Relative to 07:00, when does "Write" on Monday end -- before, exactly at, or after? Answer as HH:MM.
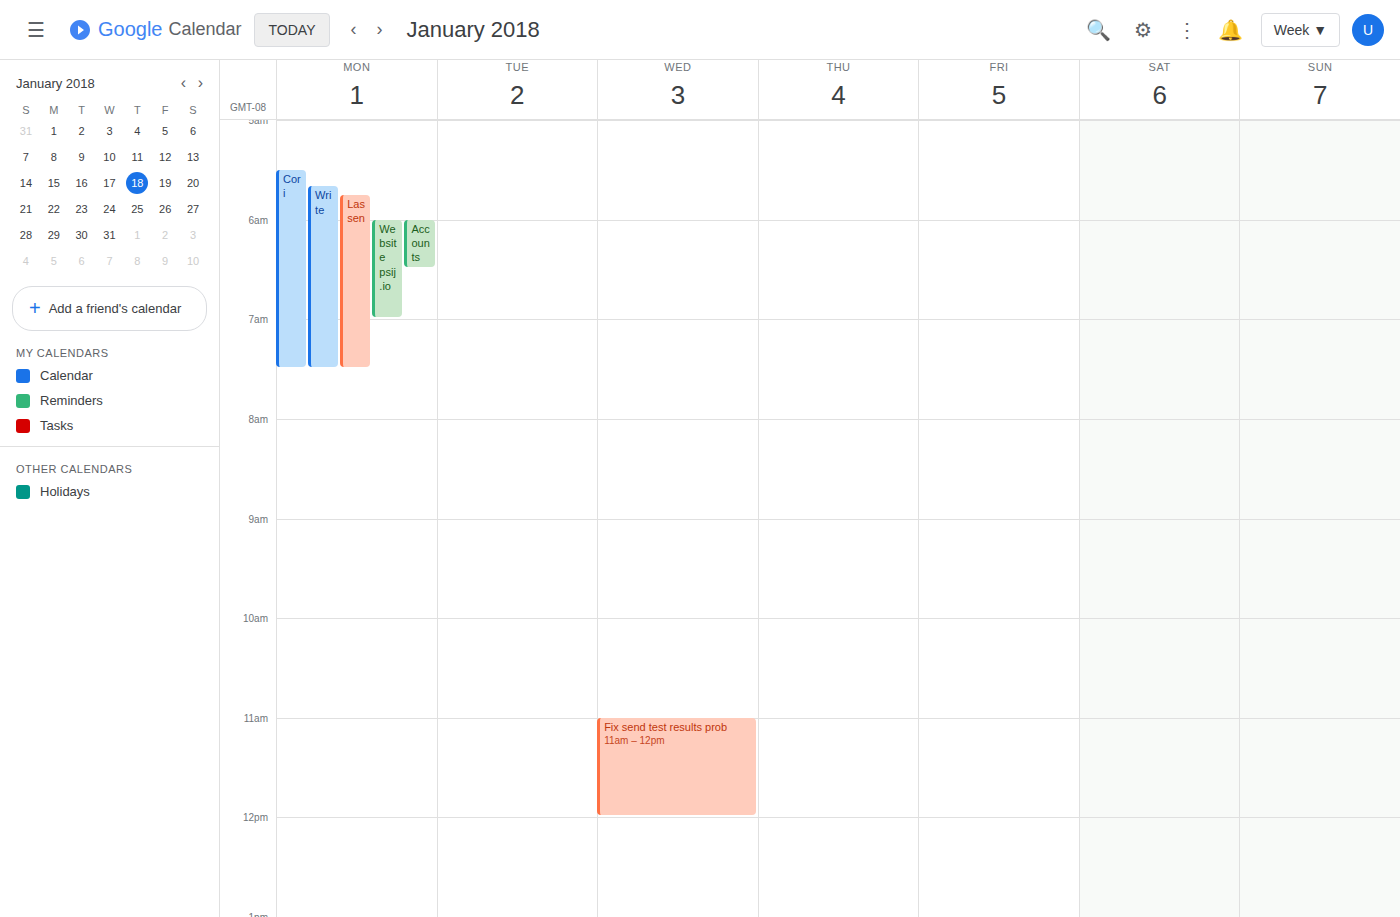
07:30 -- after 07:00, 30 minutes below the 07:00 line.